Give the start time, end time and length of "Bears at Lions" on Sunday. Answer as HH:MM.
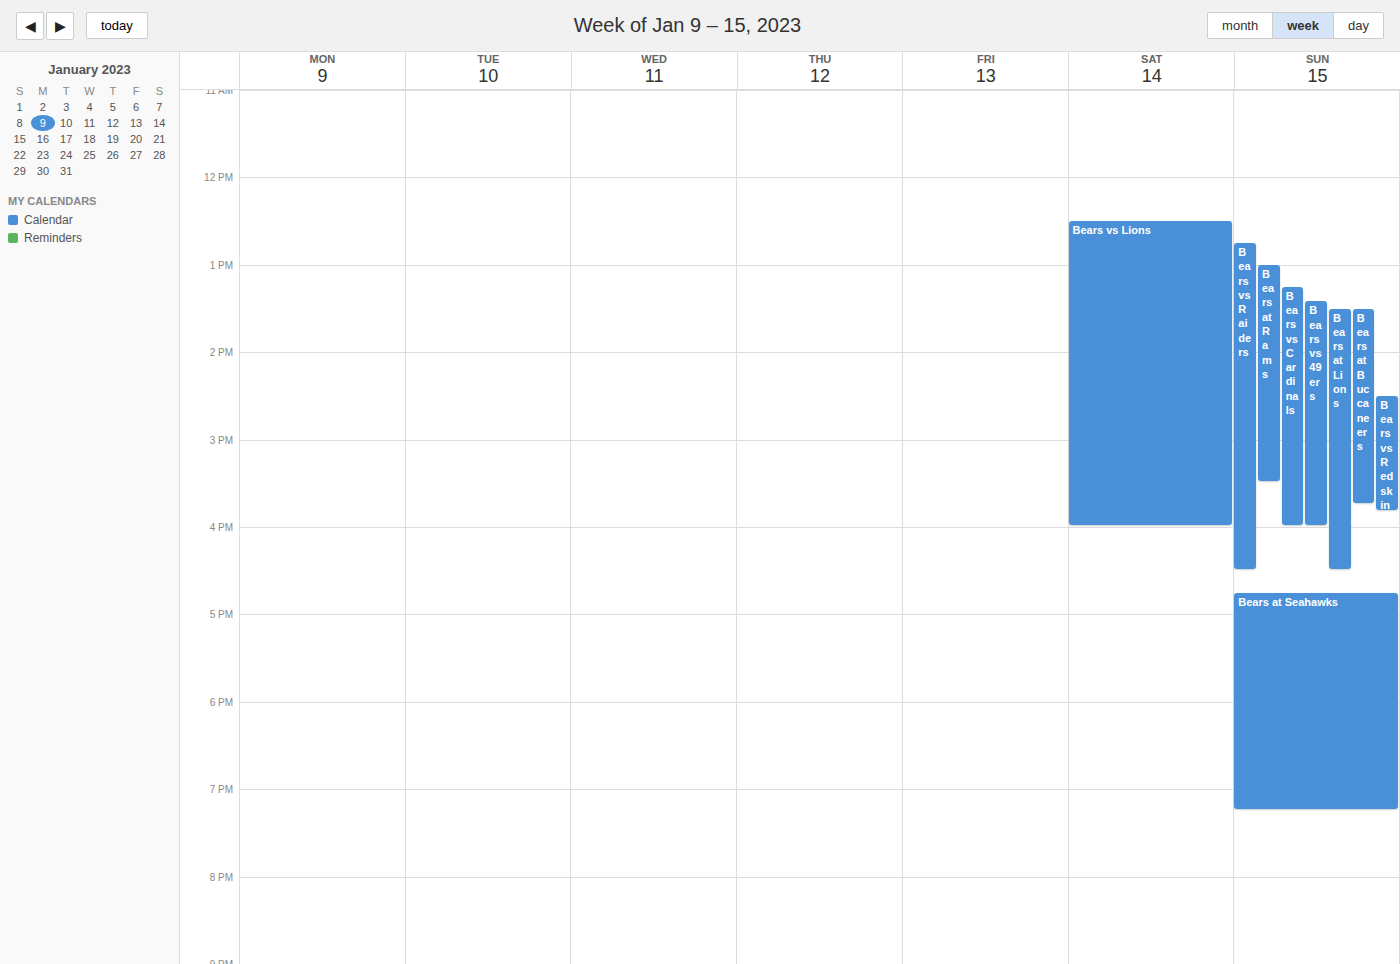
13:30 to 16:30, 3 hours